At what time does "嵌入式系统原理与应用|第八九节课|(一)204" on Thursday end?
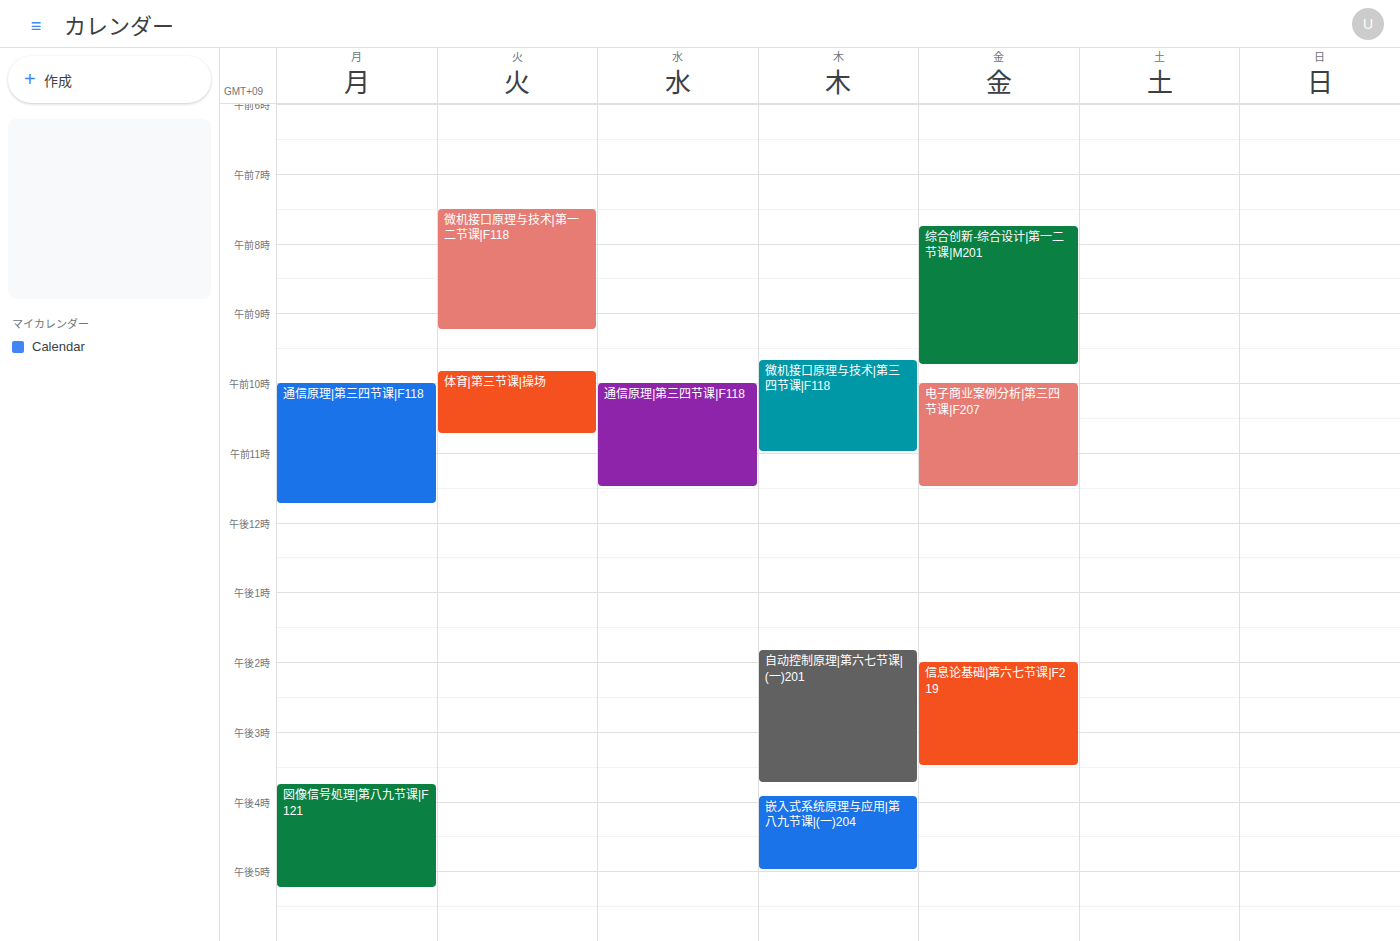
5:00 PM